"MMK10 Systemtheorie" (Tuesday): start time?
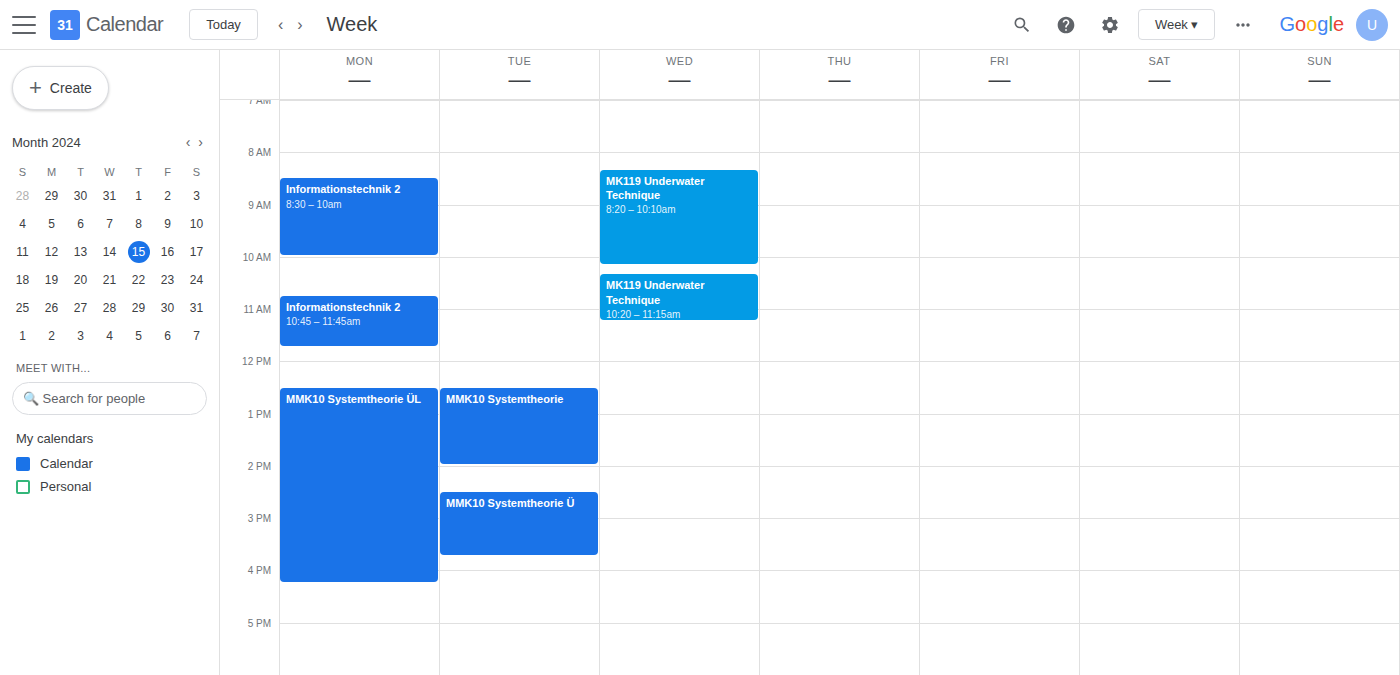
12:30 PM